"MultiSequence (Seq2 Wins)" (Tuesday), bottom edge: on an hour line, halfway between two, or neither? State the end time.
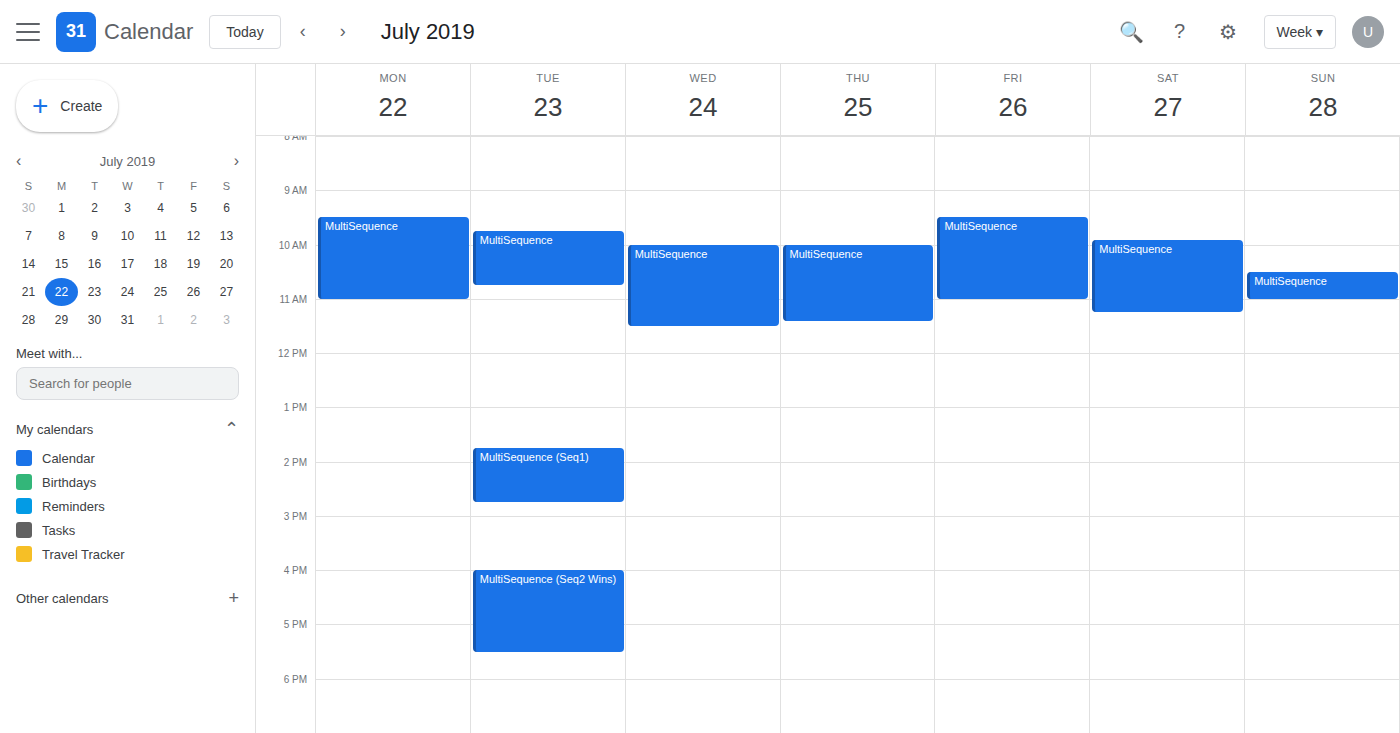
5:30 PM -- halfway between the 5 PM and 6 PM lines.